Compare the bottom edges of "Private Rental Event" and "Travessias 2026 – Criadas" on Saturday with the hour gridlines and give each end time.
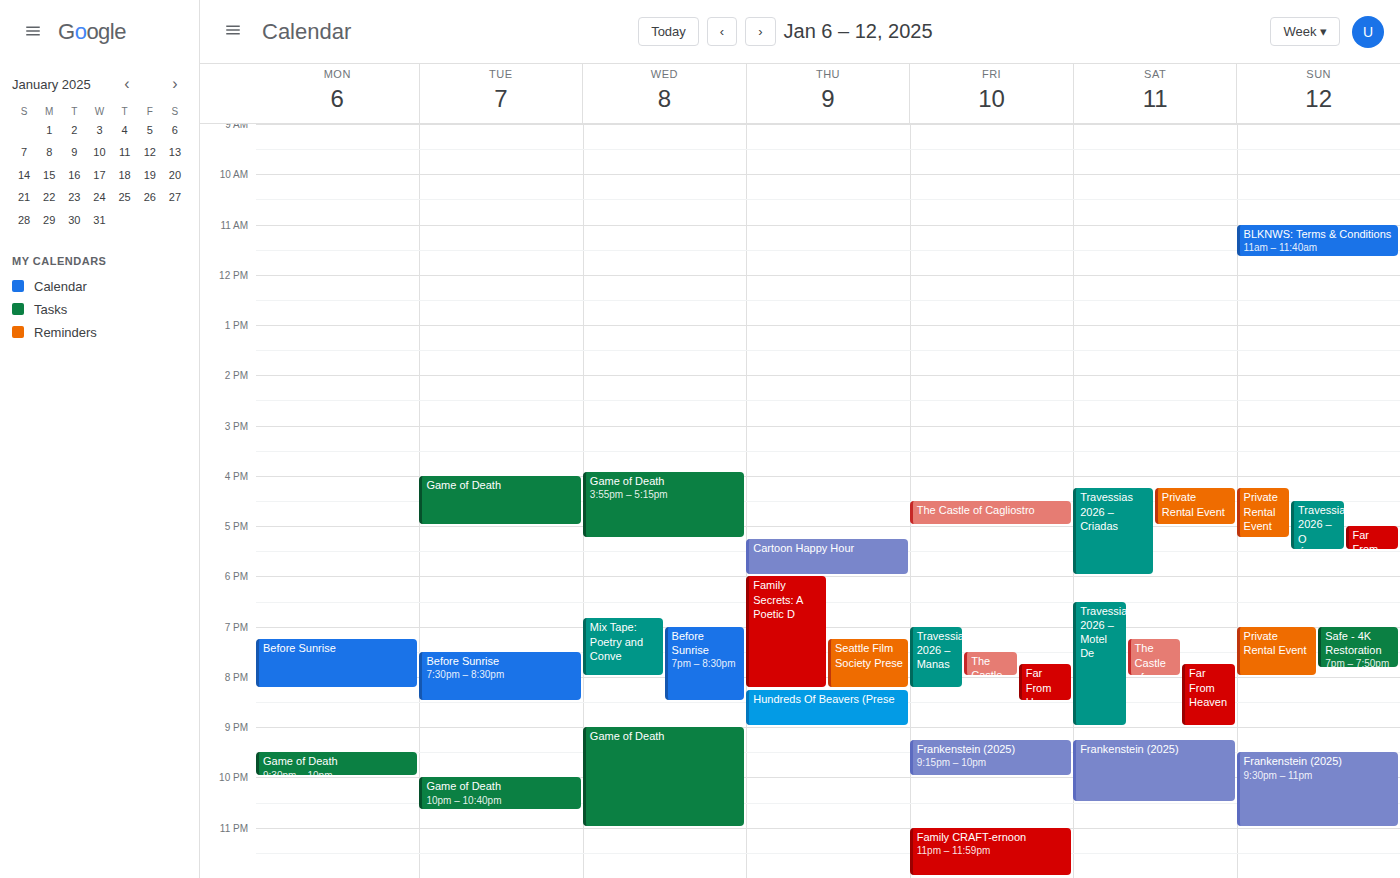
"Private Rental Event": 5:00 PM, exactly on the 5 PM line. "Travessias 2026 – Criadas": 6:00 PM, exactly on the 6 PM line.